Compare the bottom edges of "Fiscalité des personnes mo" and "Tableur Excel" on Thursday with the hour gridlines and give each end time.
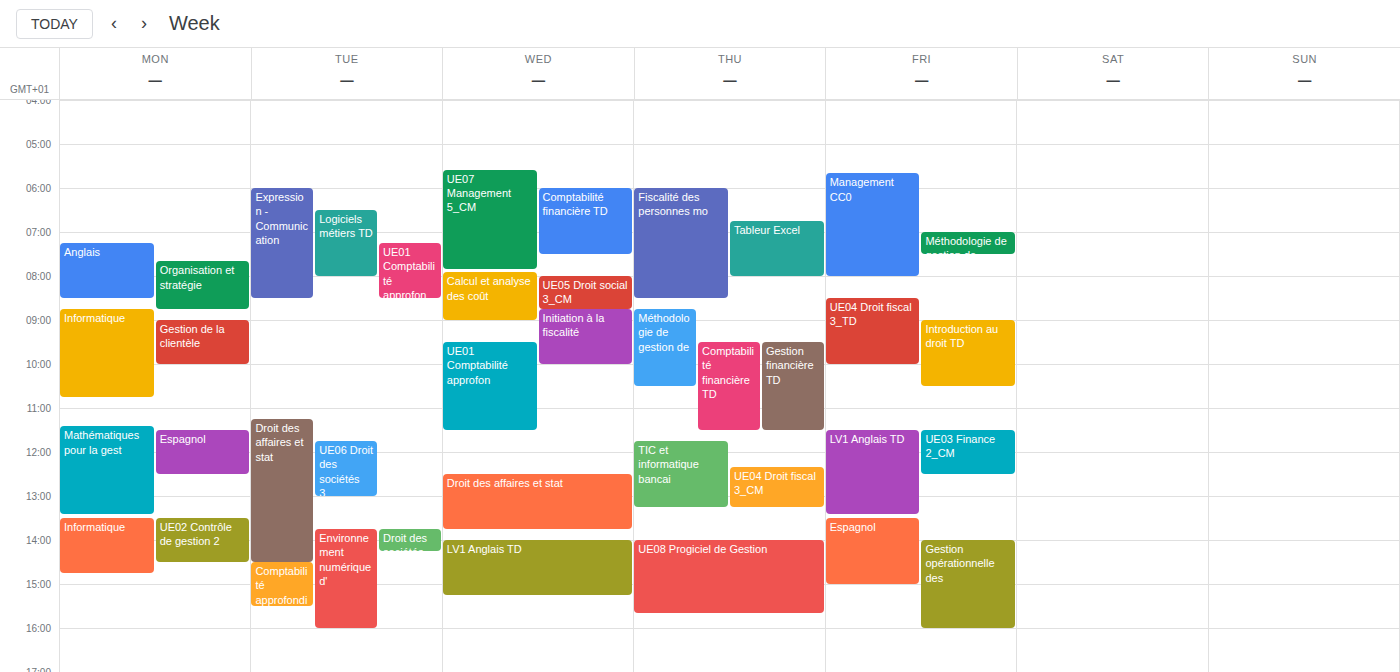
"Fiscalité des personnes mo": 8:30 AM, halfway between the 8 AM and 9 AM lines. "Tableur Excel": 8:00 AM, exactly on the 8 AM line.